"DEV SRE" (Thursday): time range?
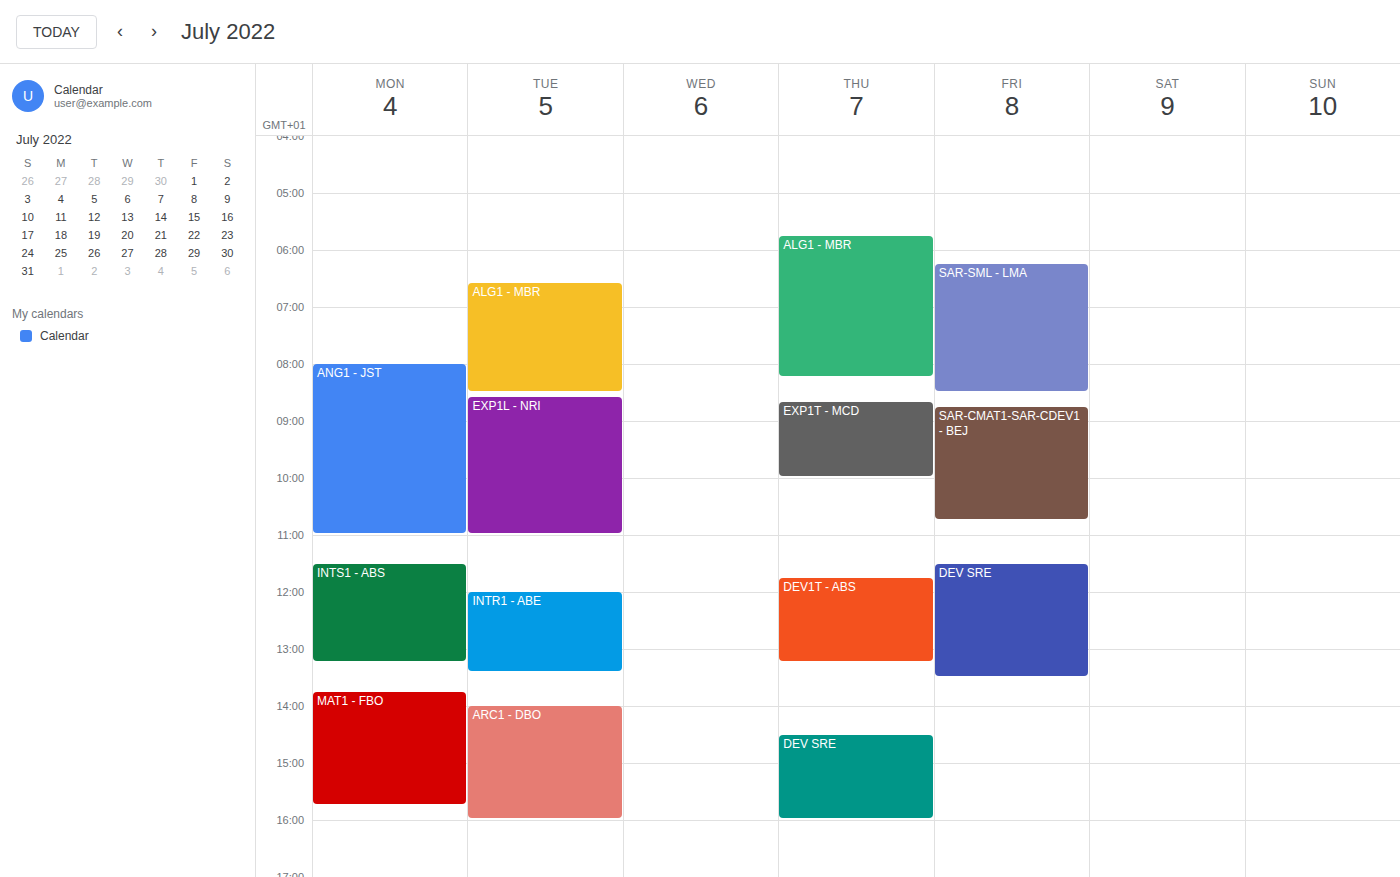
2:30 PM to 4:00 PM